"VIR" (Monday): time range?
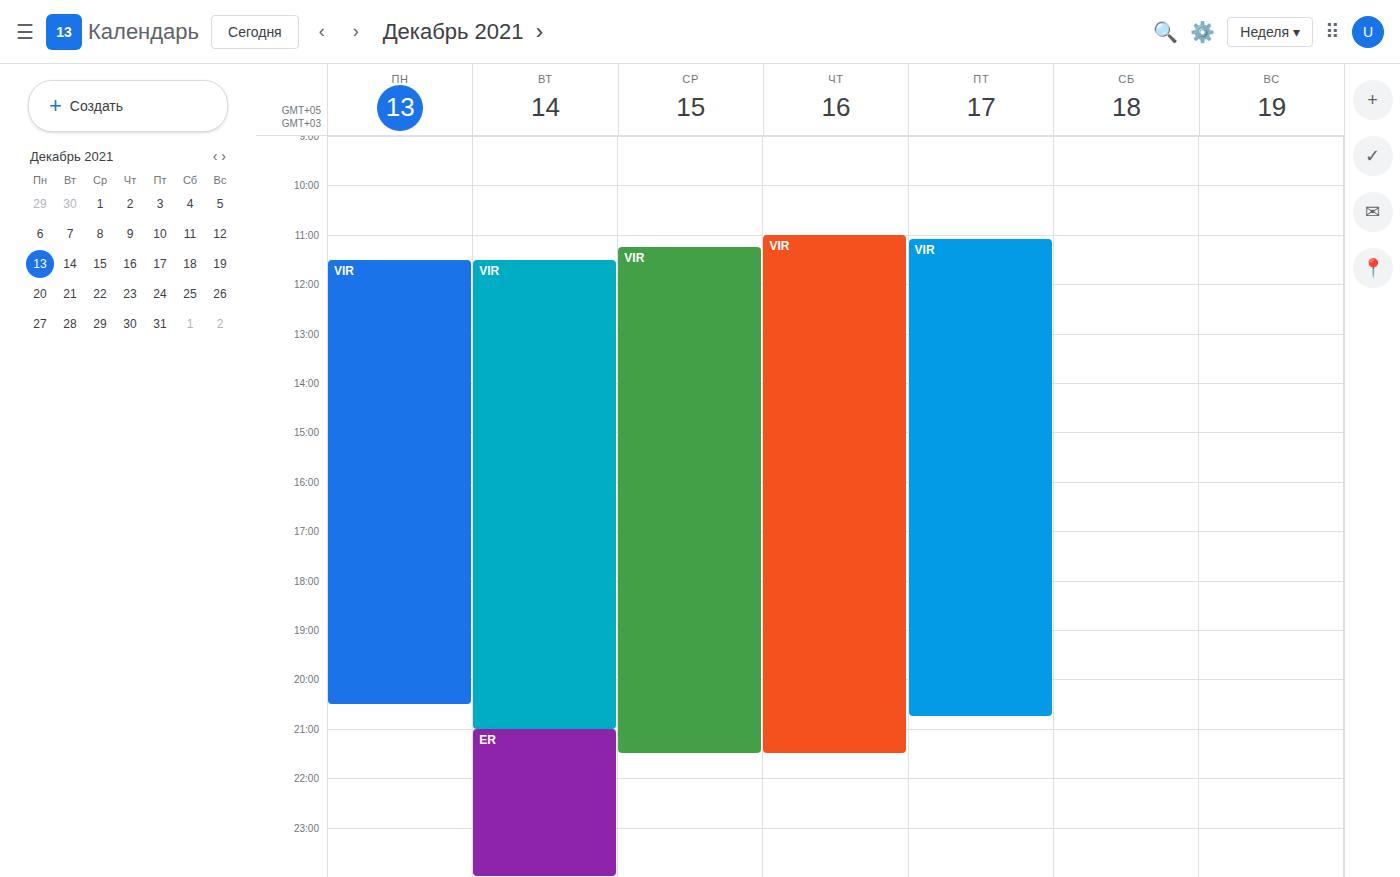
11:30 to 20:30